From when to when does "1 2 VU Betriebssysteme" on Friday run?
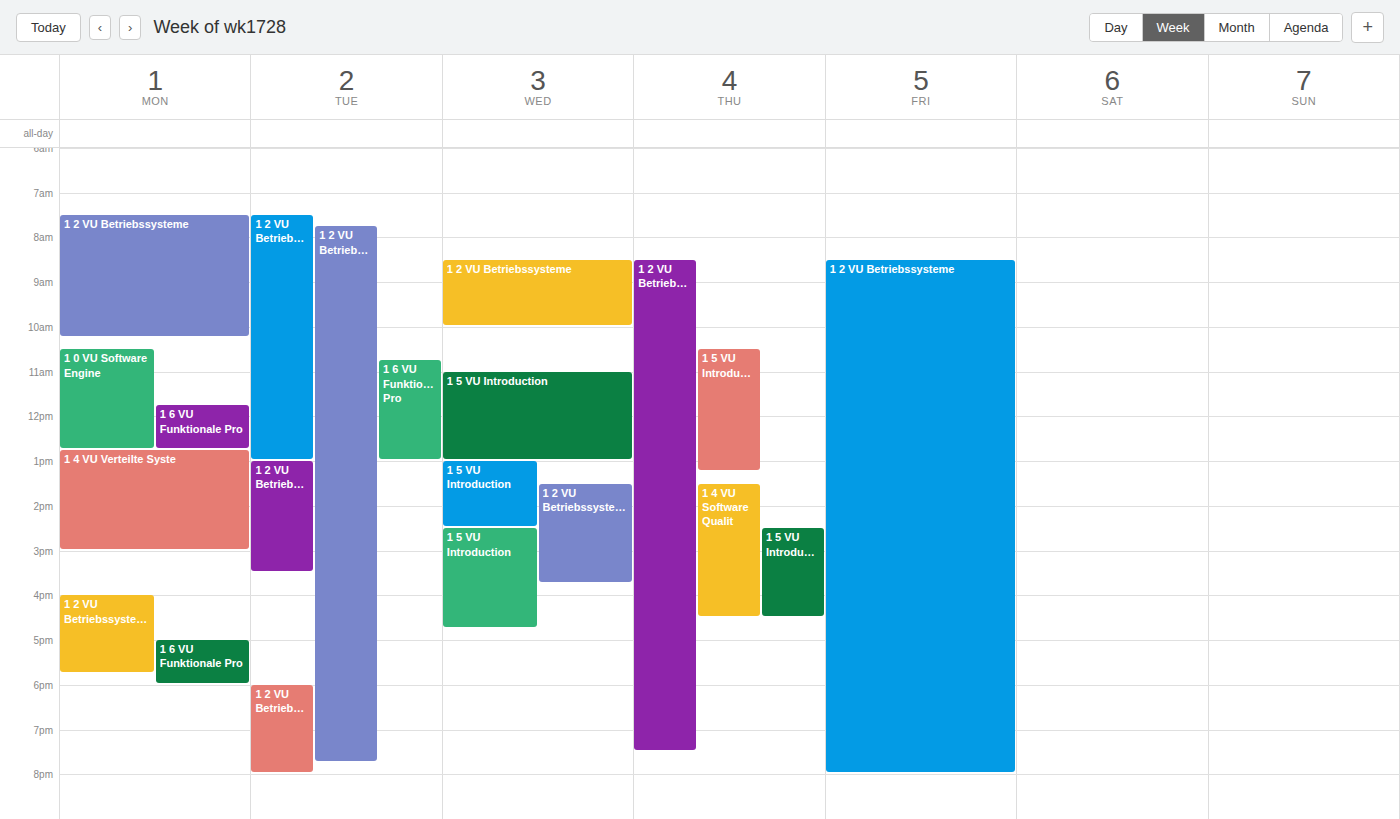
8:30 AM to 8:00 PM